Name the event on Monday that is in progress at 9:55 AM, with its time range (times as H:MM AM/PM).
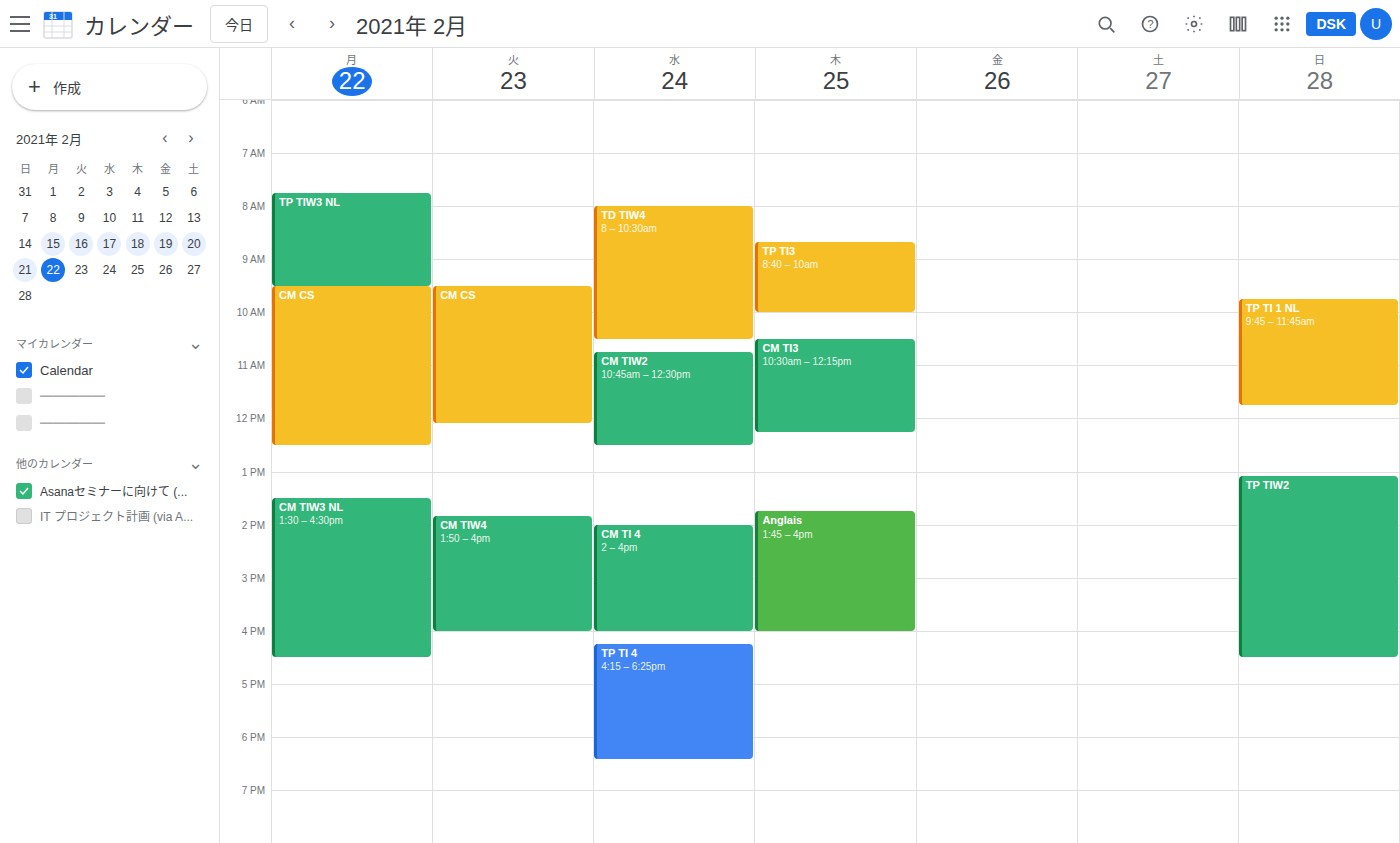
"CM CS", 9:30 AM to 12:30 PM